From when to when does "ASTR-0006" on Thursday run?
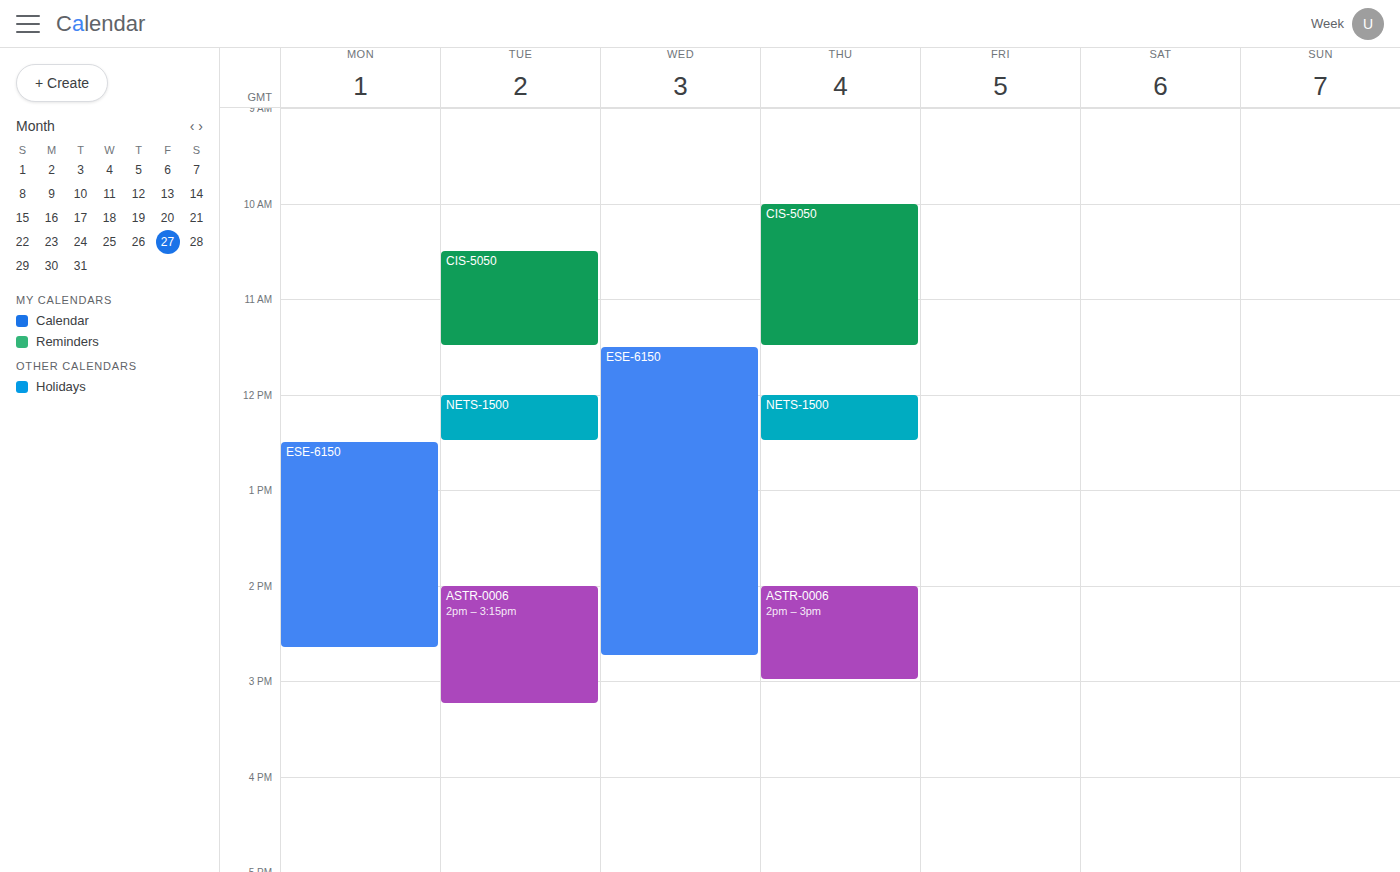
2:00 PM to 3:00 PM